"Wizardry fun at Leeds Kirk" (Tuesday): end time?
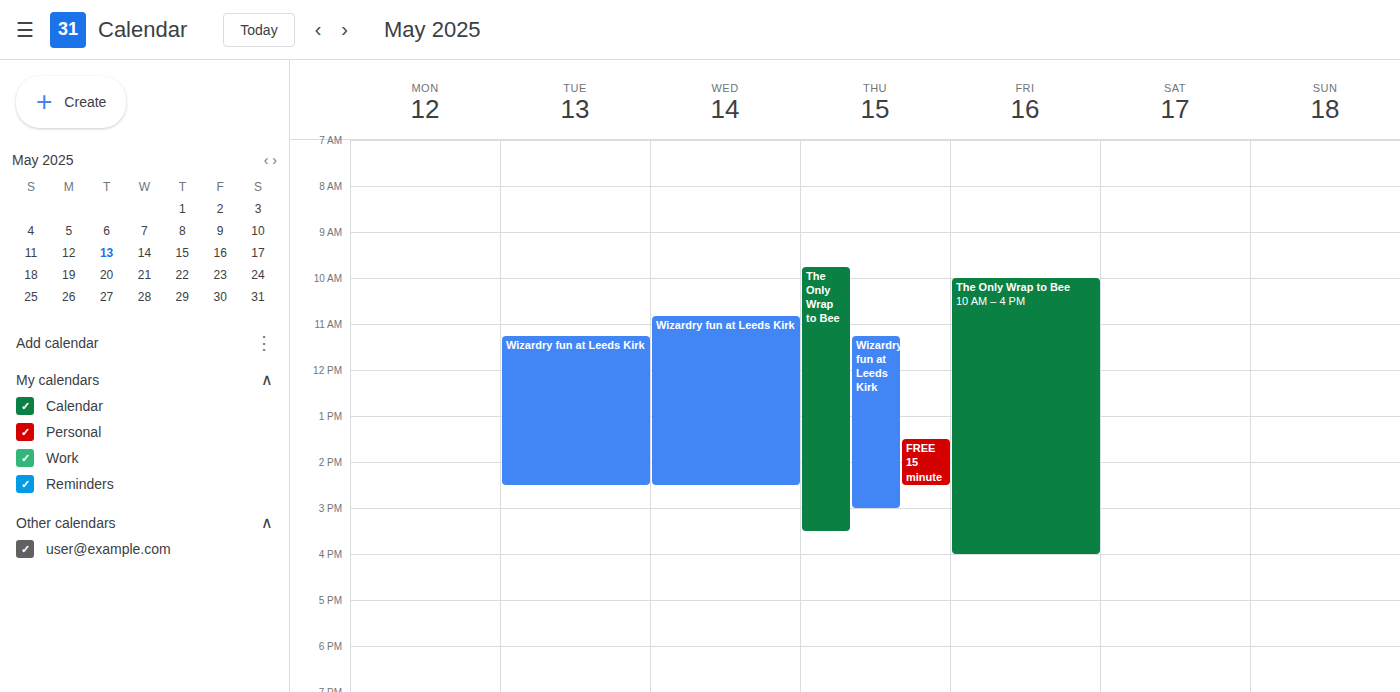
14:30